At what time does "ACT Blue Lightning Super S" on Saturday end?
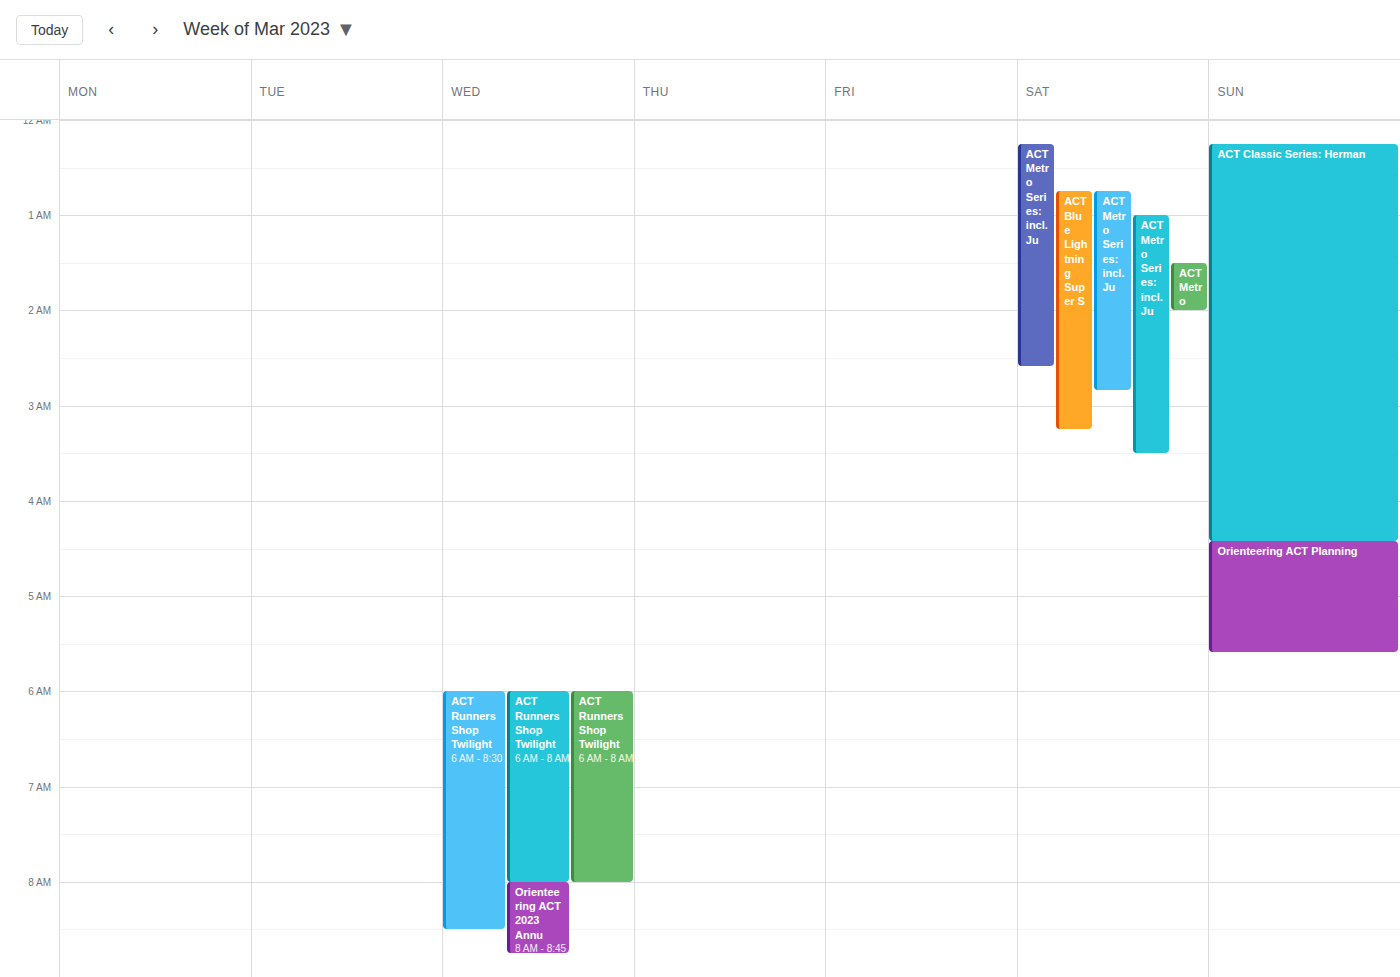
3:15 AM